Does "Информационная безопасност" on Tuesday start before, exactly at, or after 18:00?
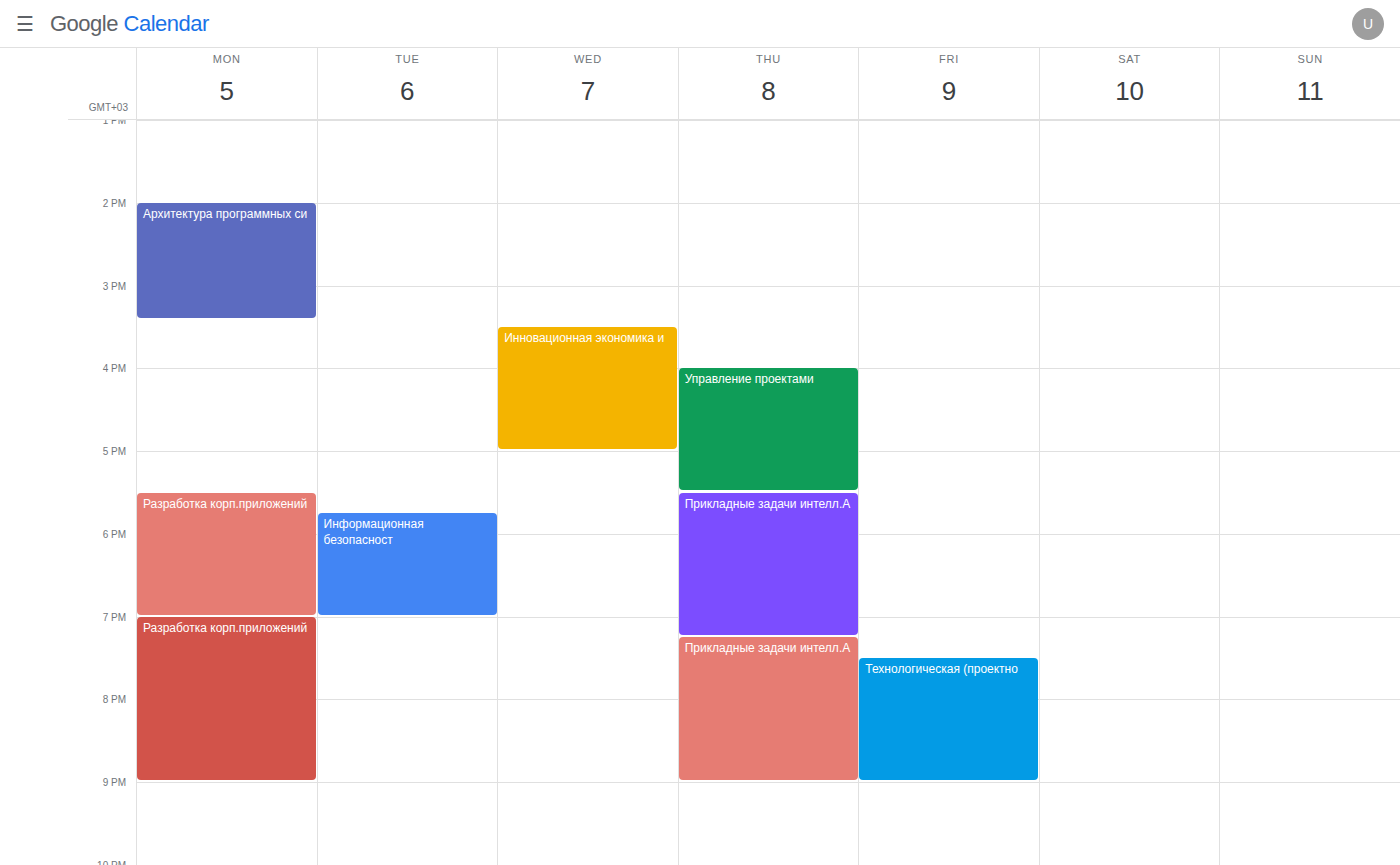
17:45 -- before 18:00, 15 minutes above the 18:00 line.